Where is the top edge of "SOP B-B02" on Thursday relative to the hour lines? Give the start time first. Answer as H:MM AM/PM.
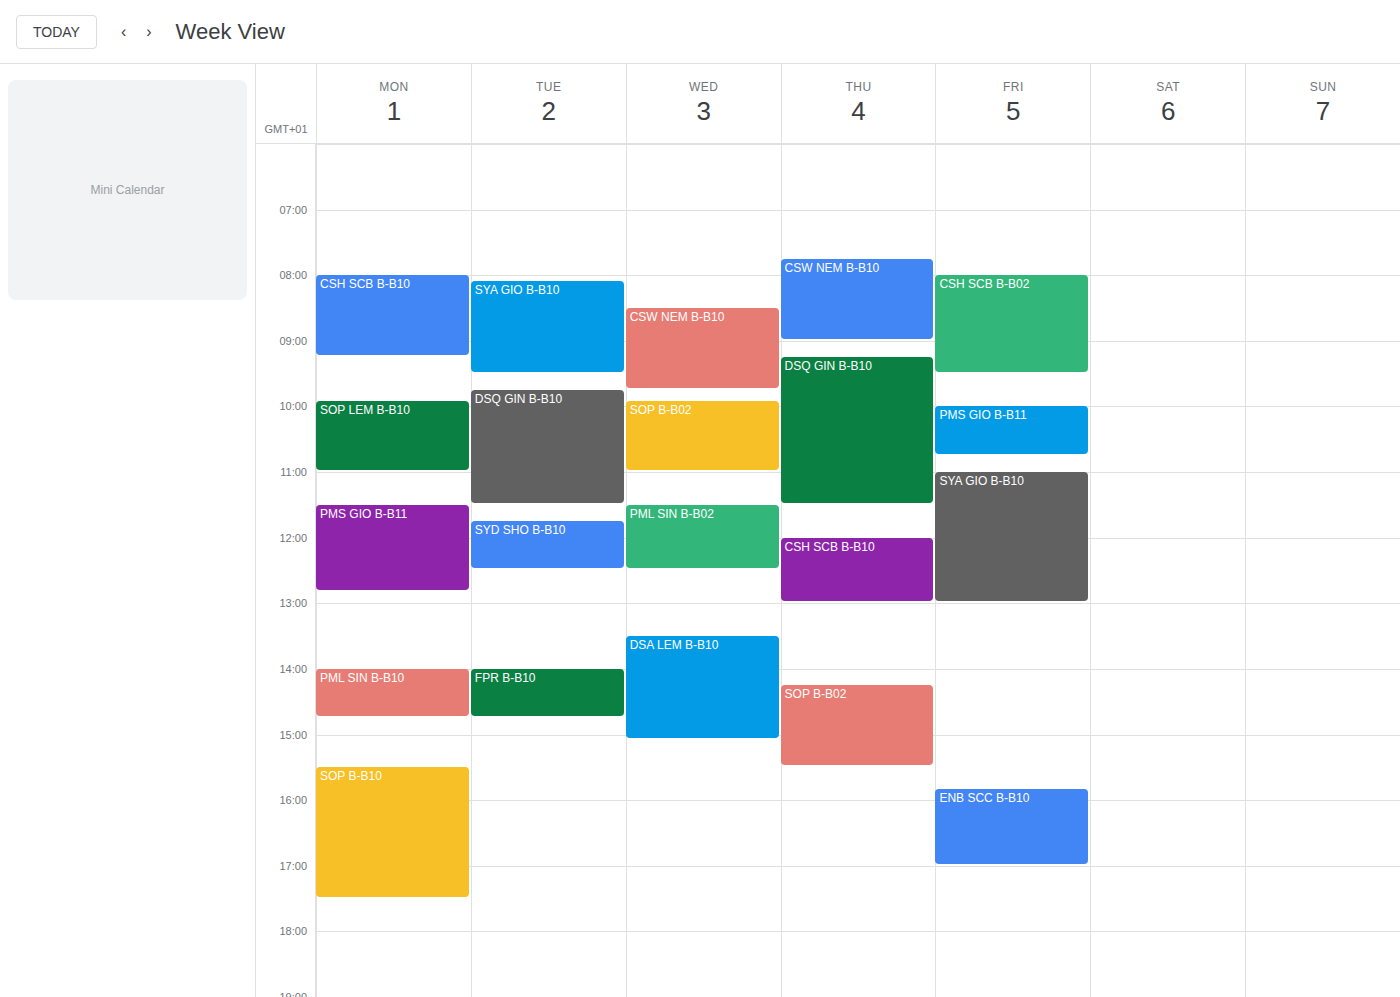
2:15 PM -- neither: a quarter of the way from the 2 PM line to the 3 PM line.